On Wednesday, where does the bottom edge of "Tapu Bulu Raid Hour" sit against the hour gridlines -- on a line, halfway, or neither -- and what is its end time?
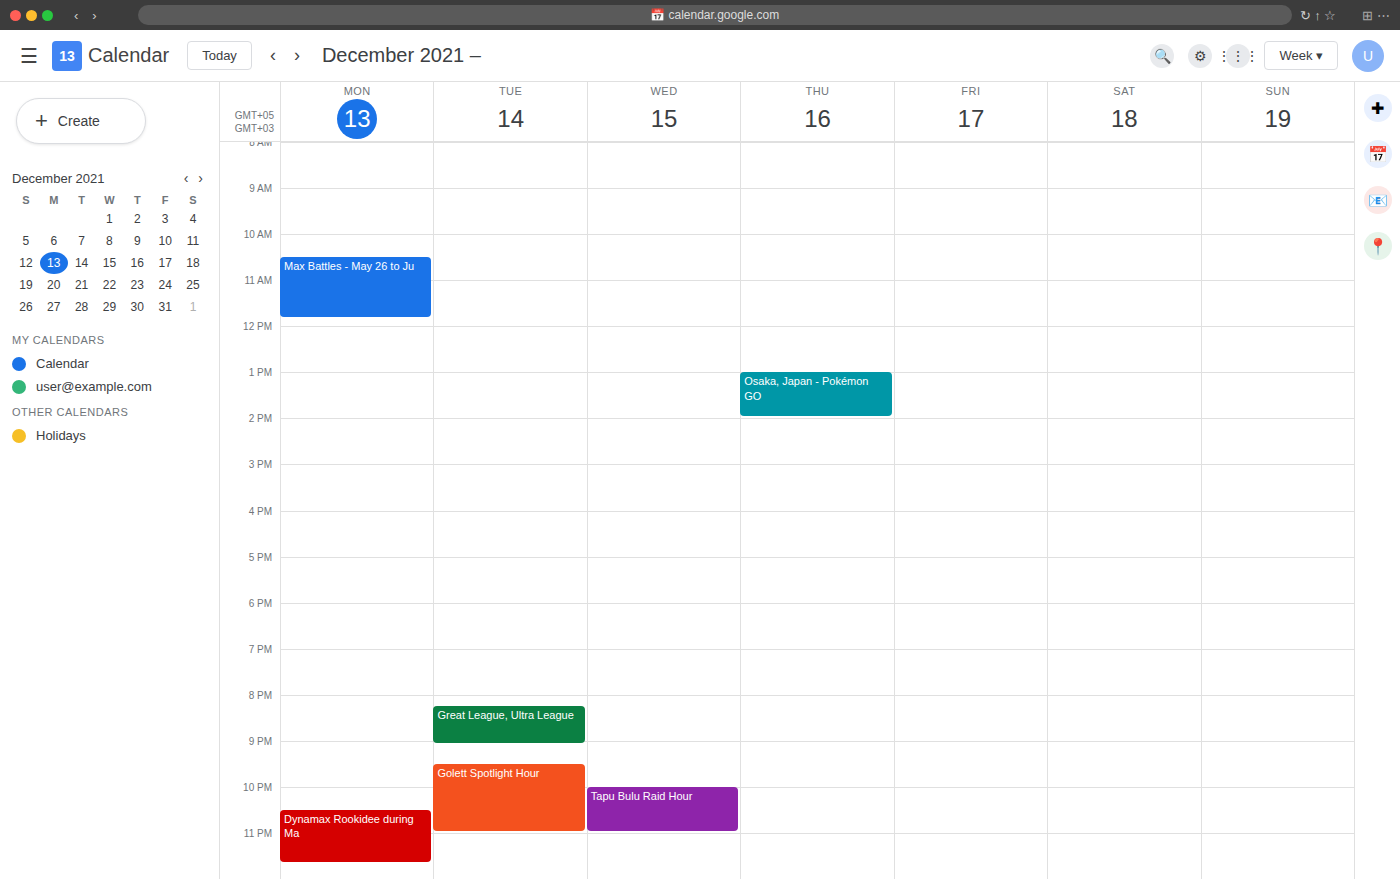
23:00 -- exactly on the 23:00 line.